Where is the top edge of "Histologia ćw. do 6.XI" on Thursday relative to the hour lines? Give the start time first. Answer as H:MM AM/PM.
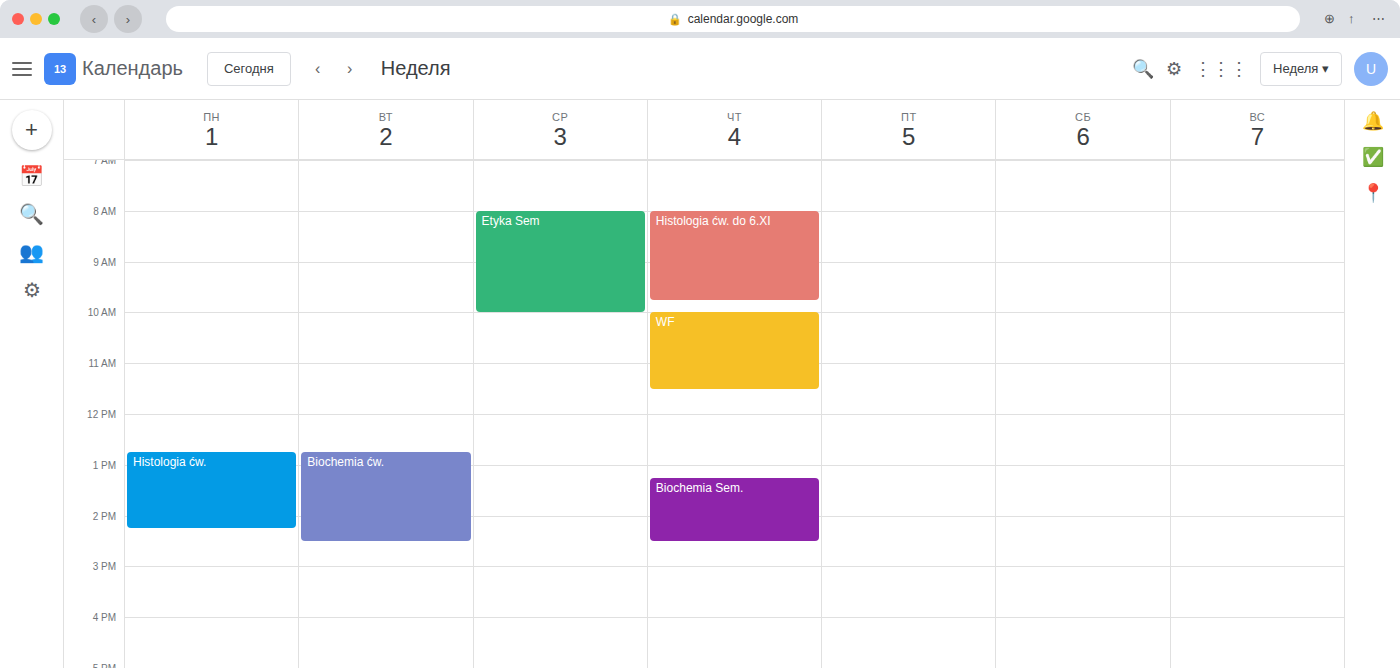
8:00 AM -- exactly on the 8 AM line.